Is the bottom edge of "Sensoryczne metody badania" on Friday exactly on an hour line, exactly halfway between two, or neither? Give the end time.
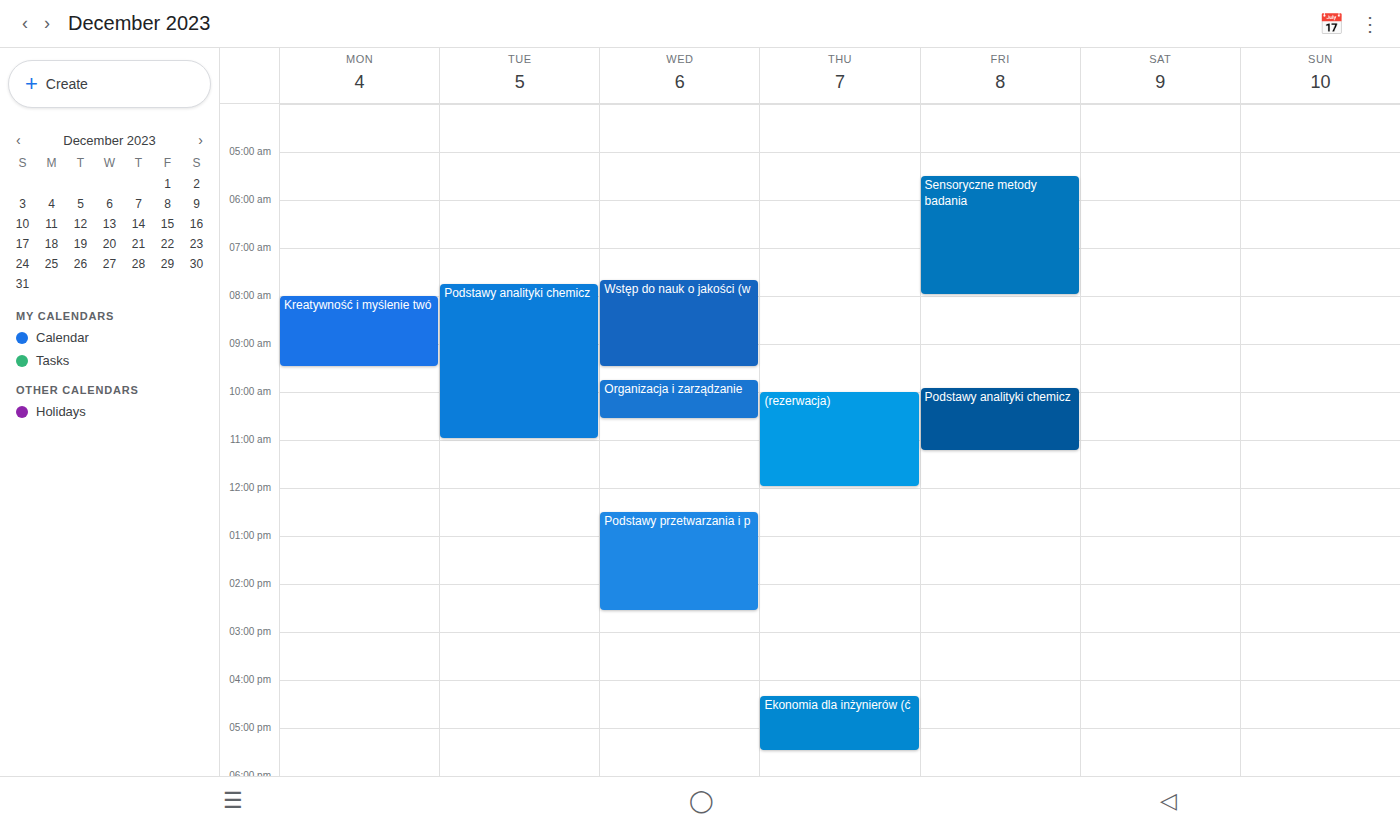
8:00 AM -- exactly on the 8 AM line.